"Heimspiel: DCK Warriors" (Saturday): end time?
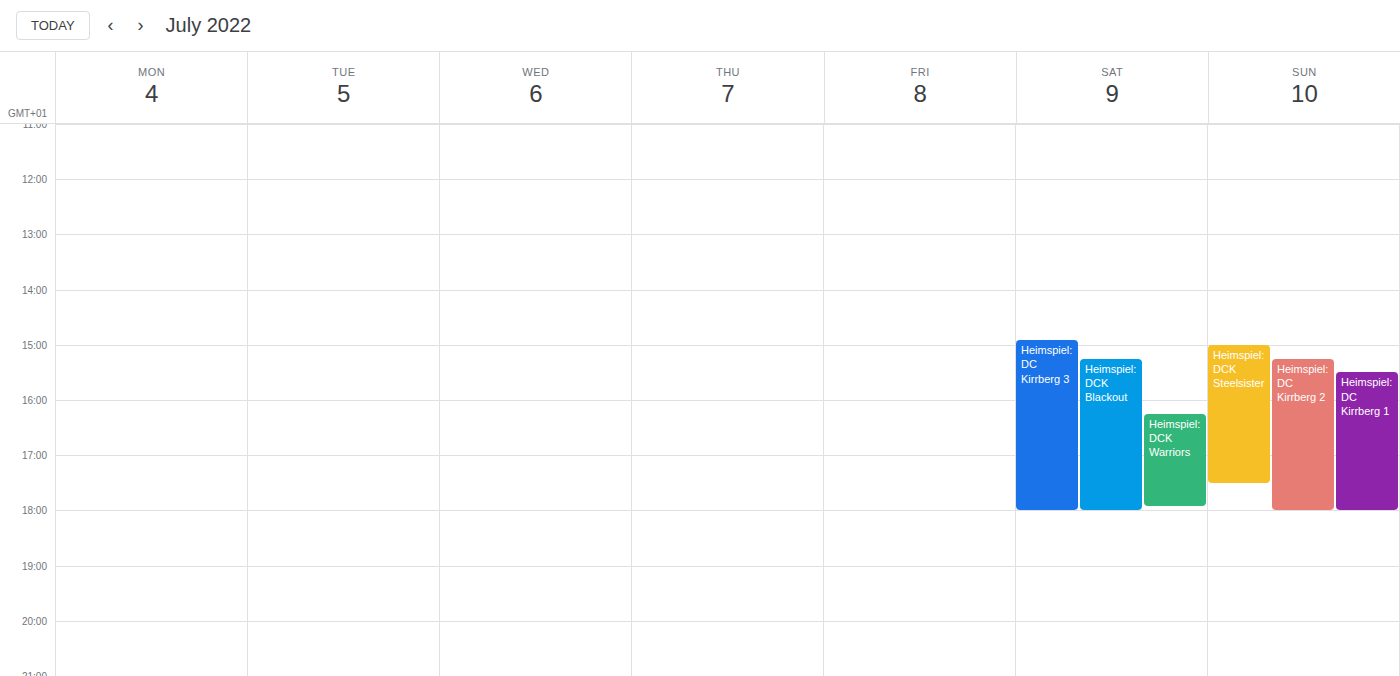
5:55 PM